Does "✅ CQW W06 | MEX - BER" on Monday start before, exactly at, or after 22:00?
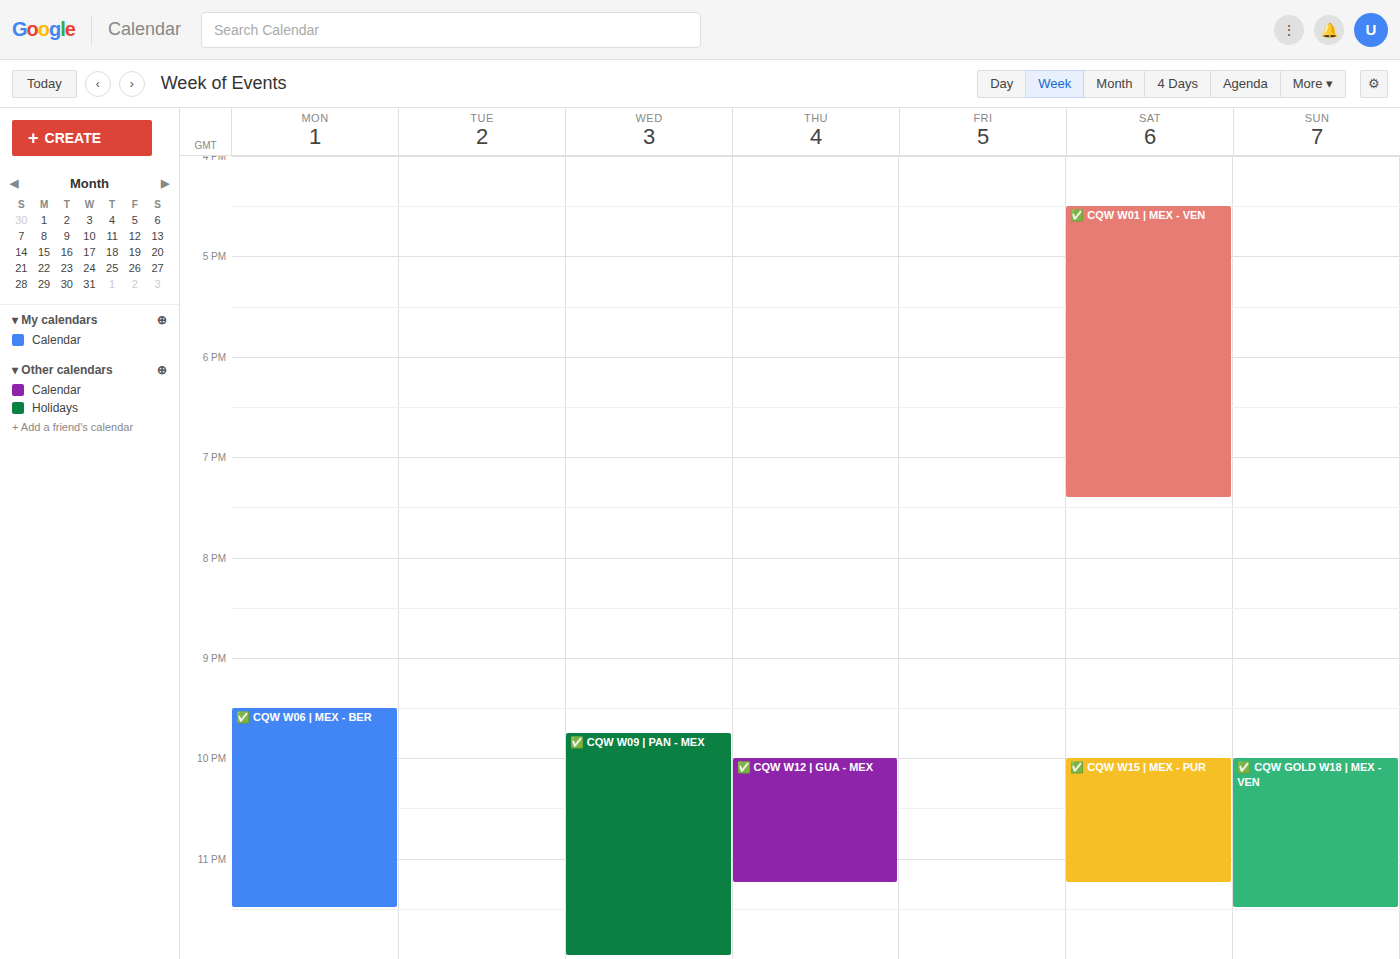
21:30 -- before 22:00, 30 minutes above the 22:00 line.